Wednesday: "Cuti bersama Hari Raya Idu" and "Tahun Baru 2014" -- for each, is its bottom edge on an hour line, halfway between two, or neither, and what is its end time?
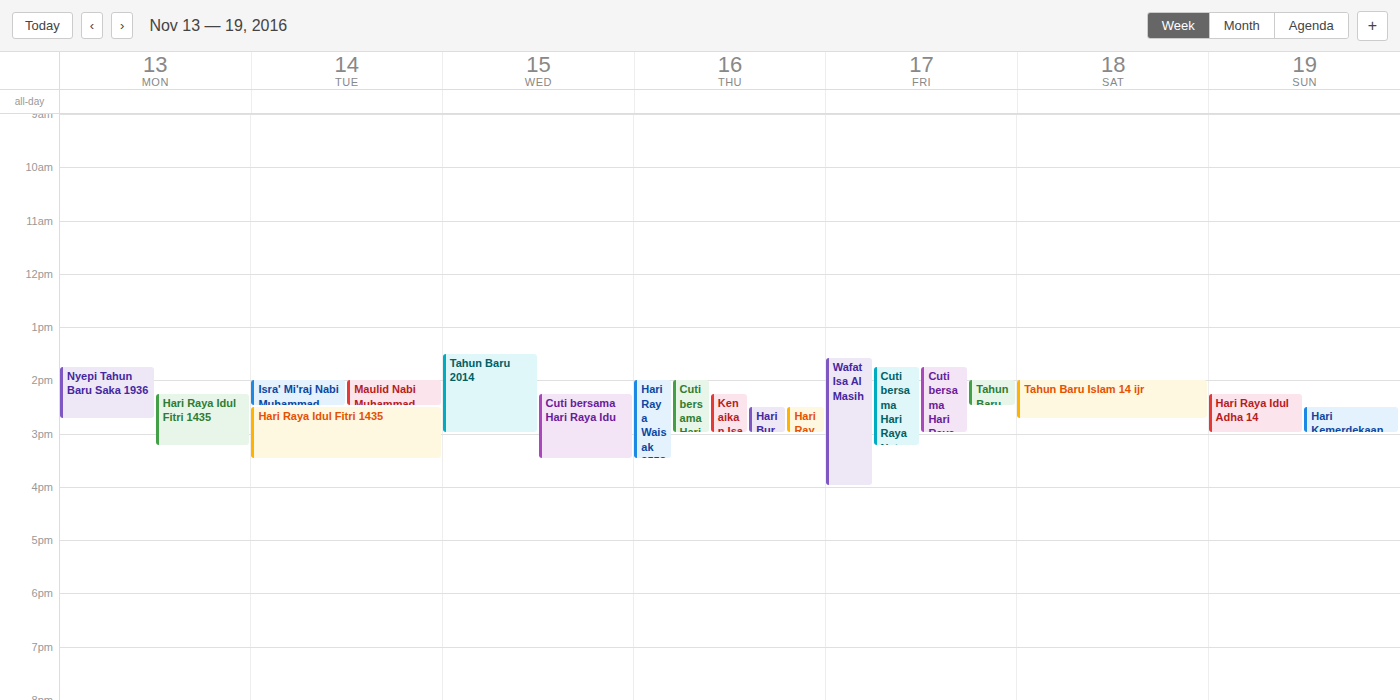
"Cuti bersama Hari Raya Idu": 3:30 PM, halfway between the 3 PM and 4 PM lines. "Tahun Baru 2014": 3:00 PM, exactly on the 3 PM line.